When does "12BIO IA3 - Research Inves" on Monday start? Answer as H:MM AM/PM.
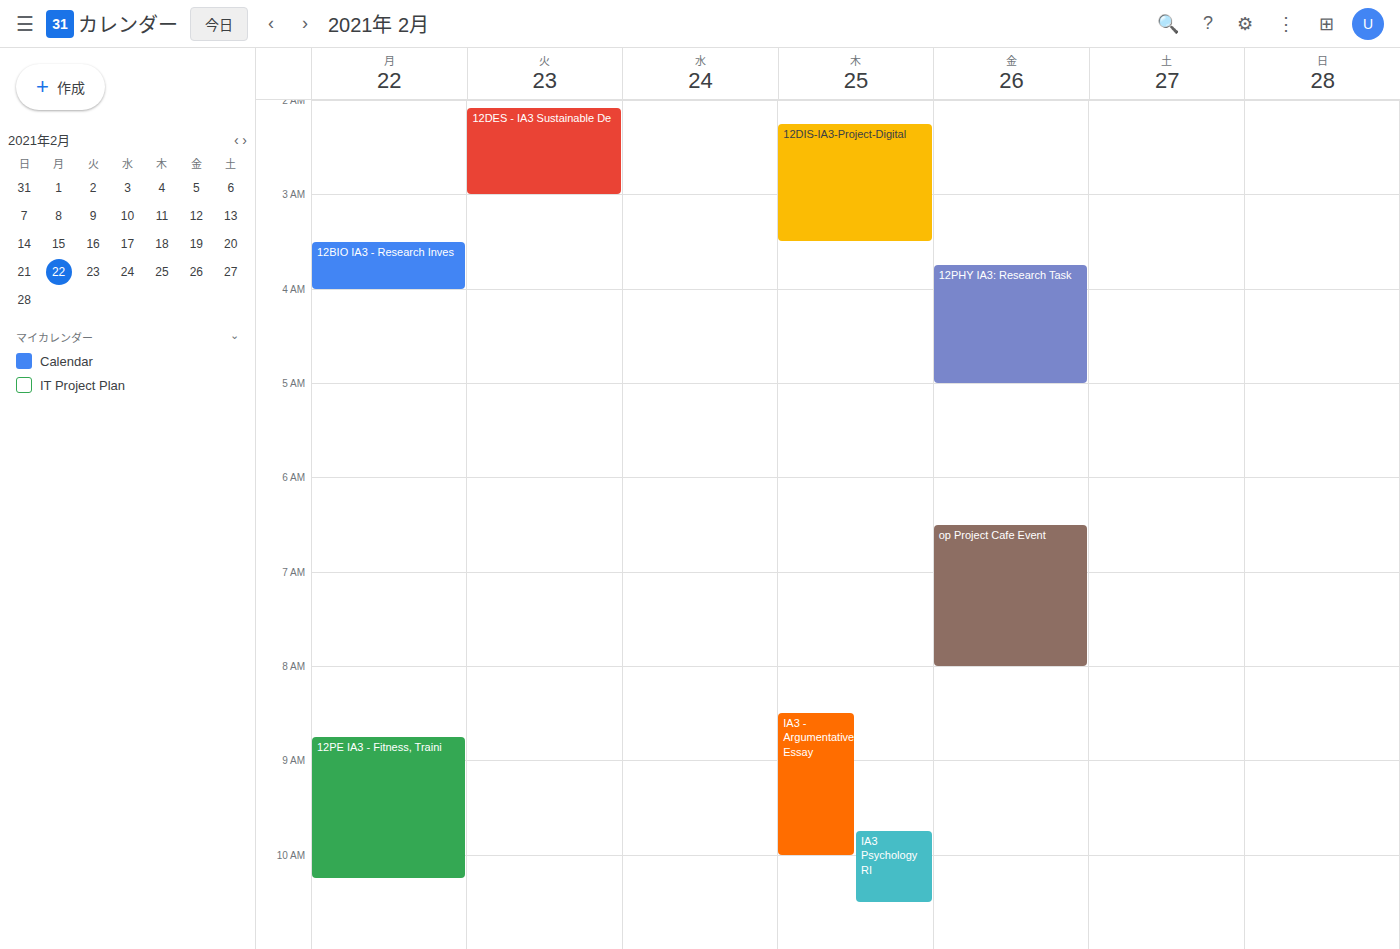
3:30 AM